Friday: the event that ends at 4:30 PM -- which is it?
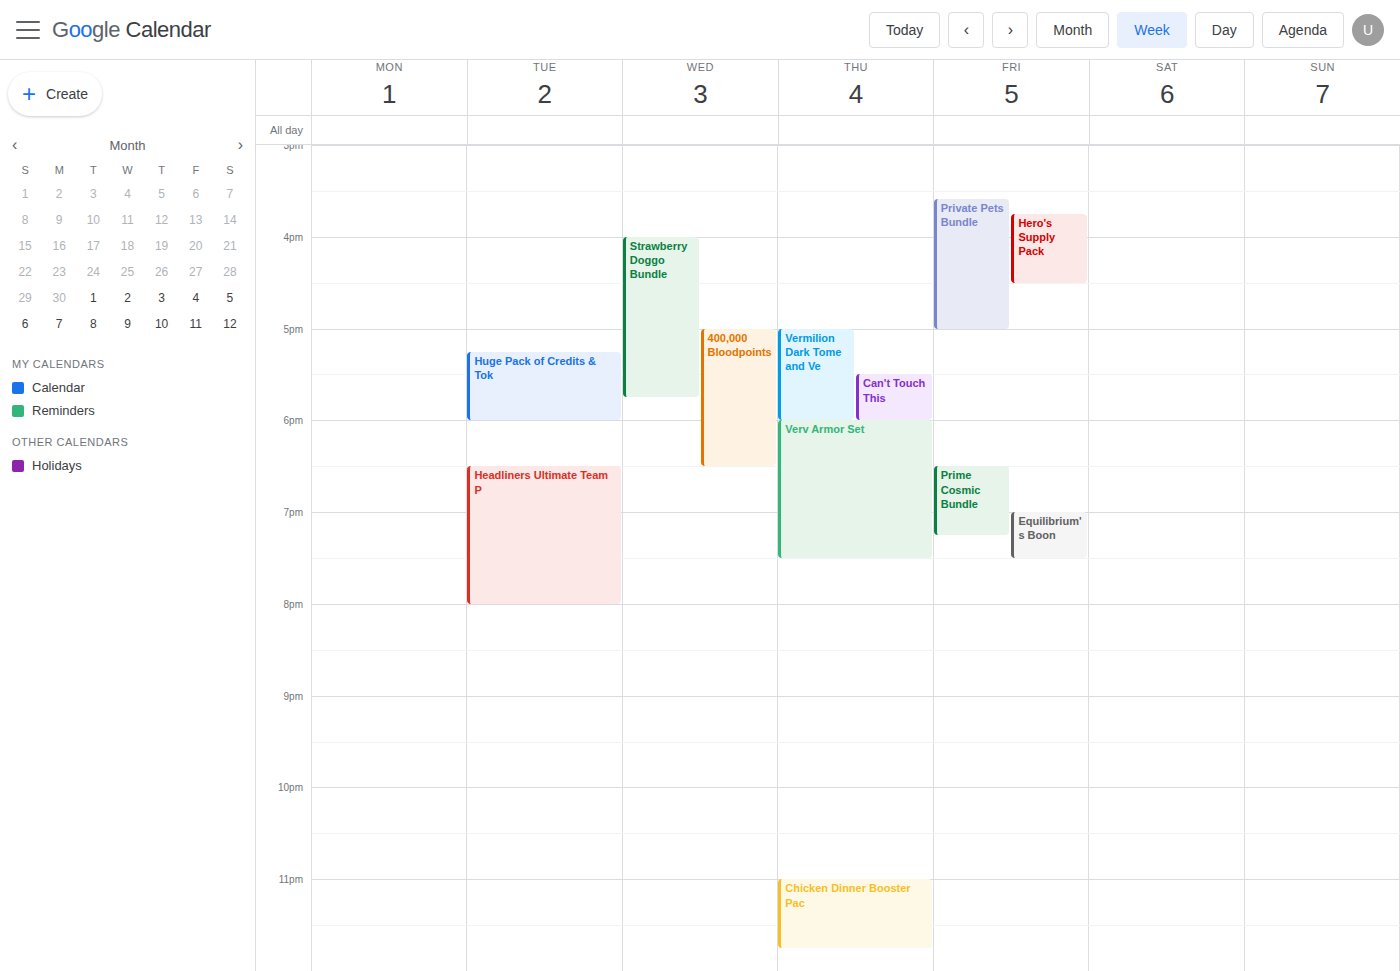
"Hero's Supply Pack"